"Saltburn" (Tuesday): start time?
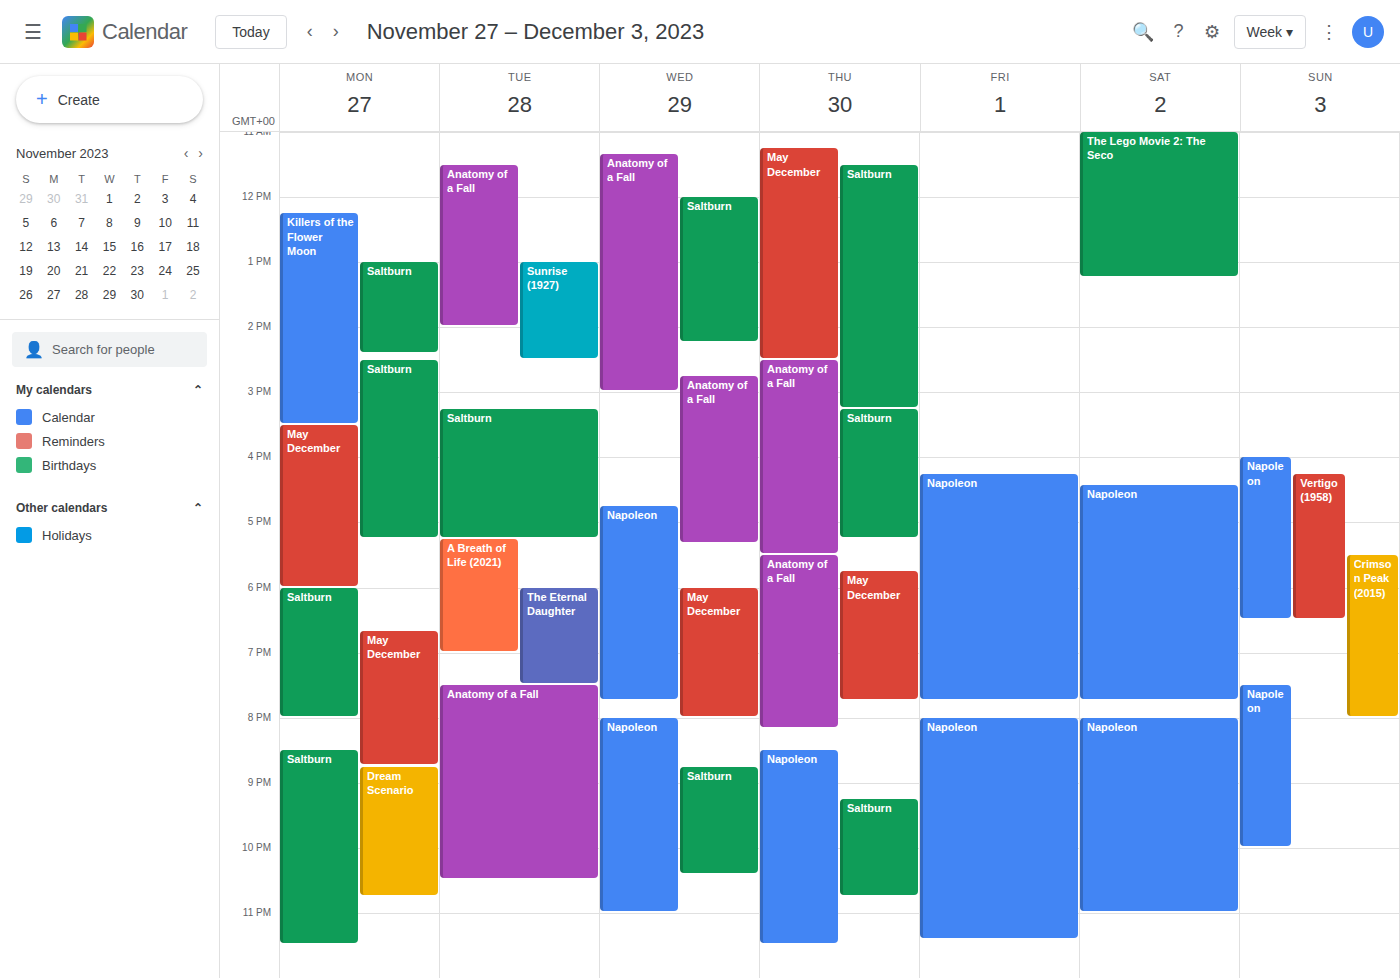
15:15